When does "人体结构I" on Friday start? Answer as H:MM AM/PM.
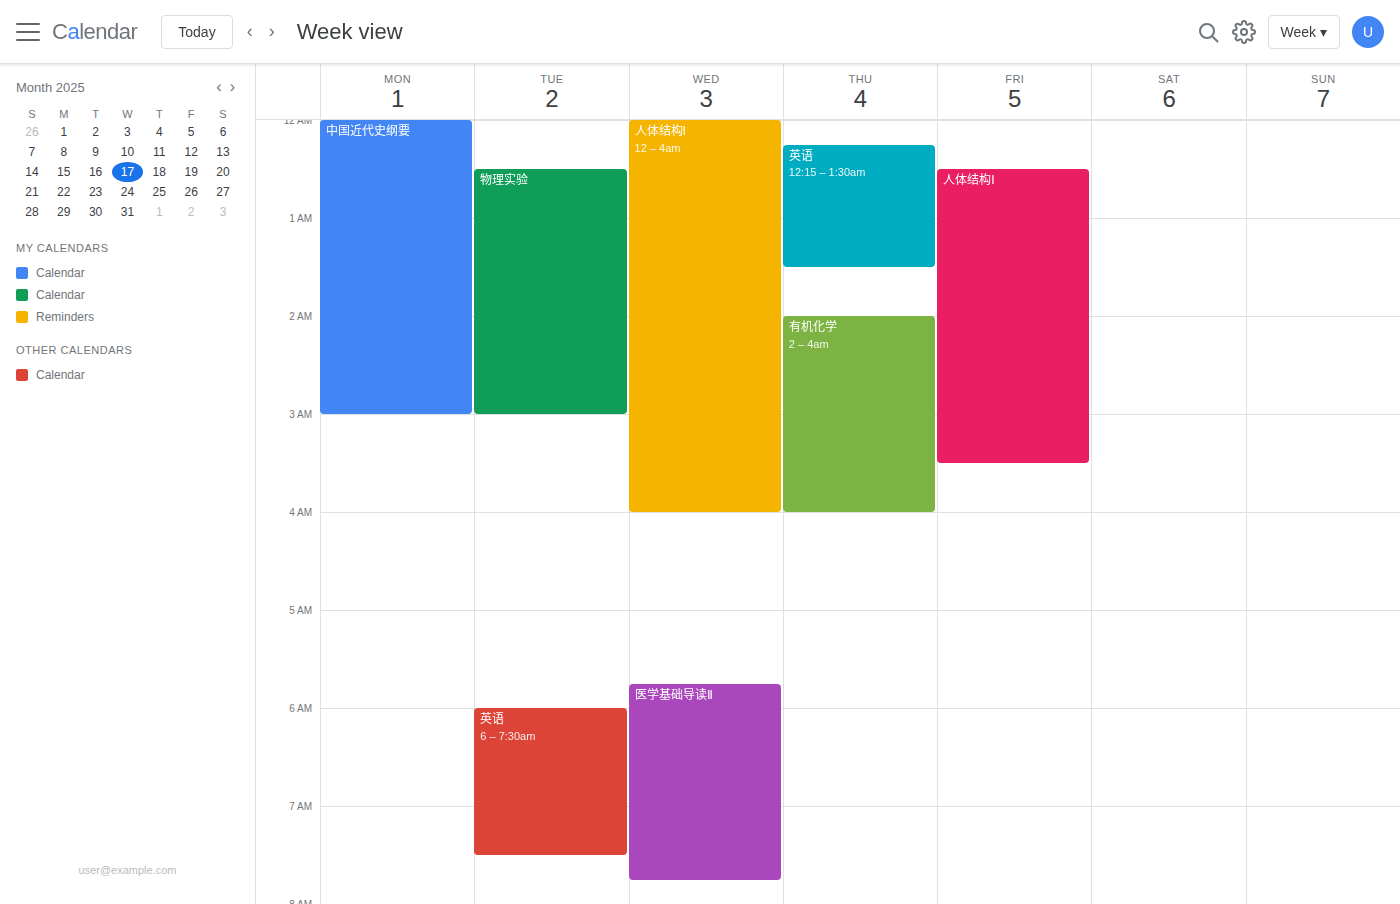
12:30 AM